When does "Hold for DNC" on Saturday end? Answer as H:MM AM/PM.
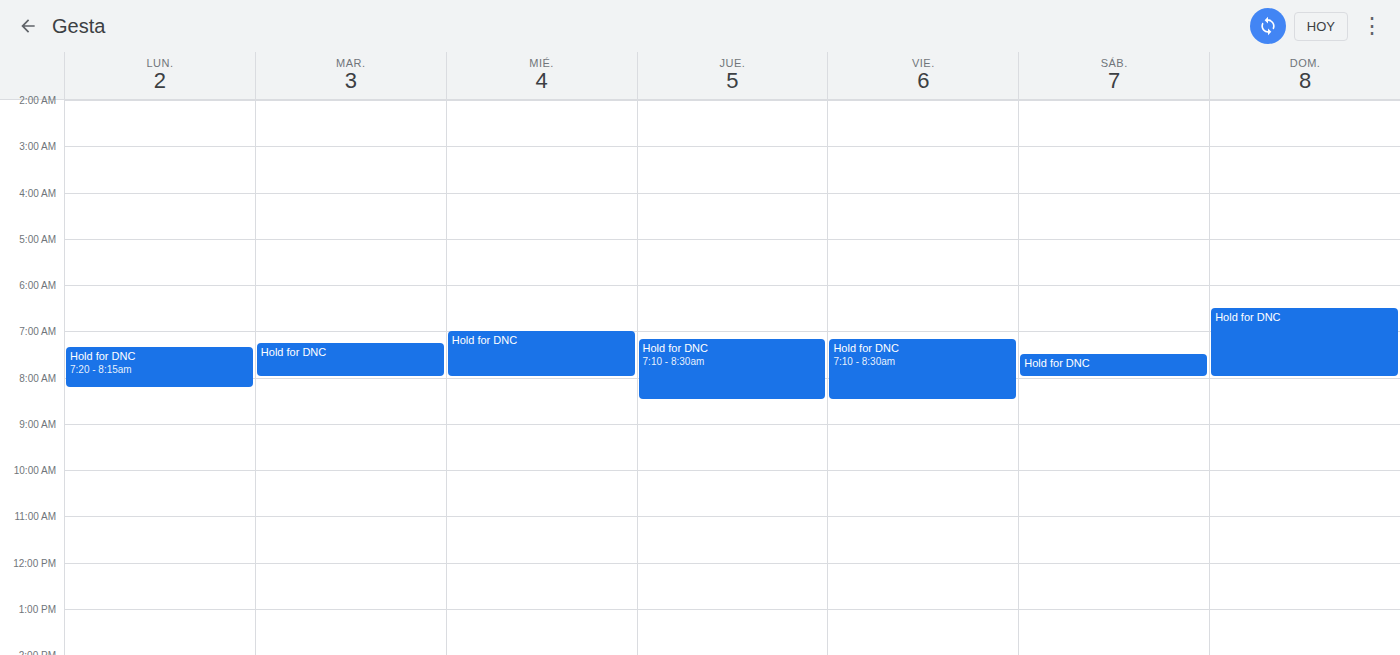
8:00 AM